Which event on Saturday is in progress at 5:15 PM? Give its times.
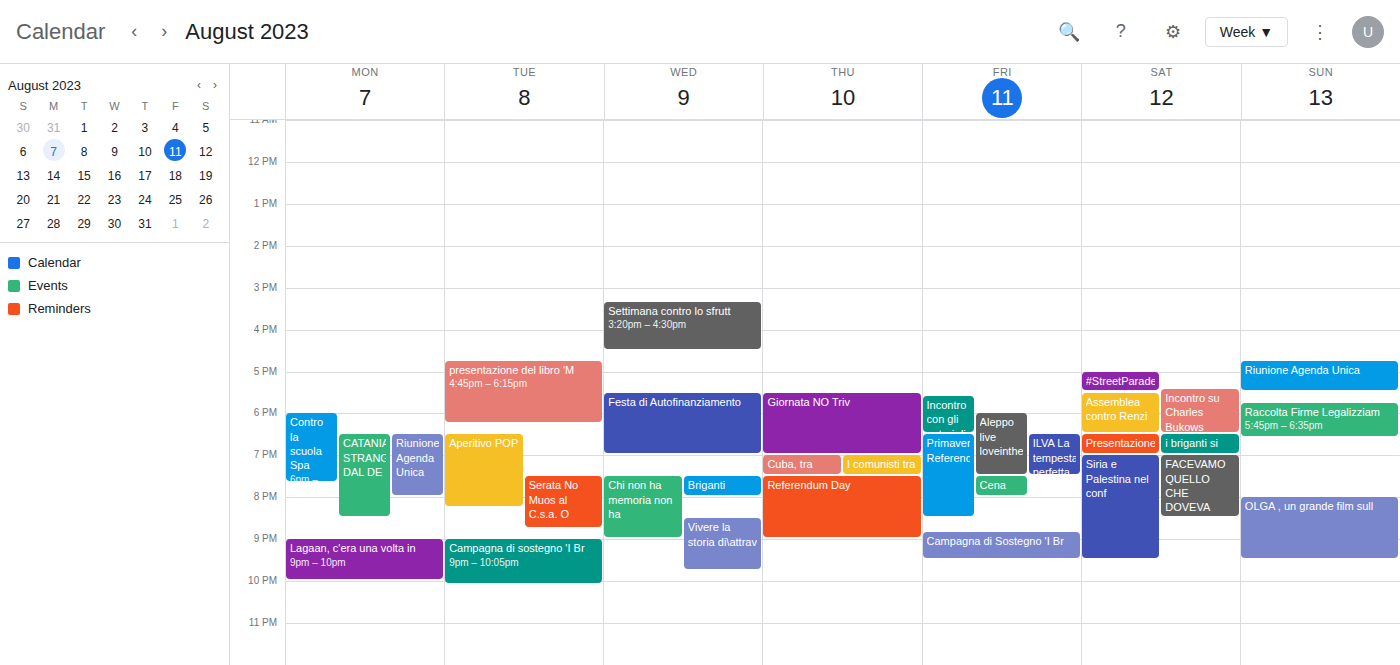
"#StreetParade", 5:00 PM to 5:30 PM